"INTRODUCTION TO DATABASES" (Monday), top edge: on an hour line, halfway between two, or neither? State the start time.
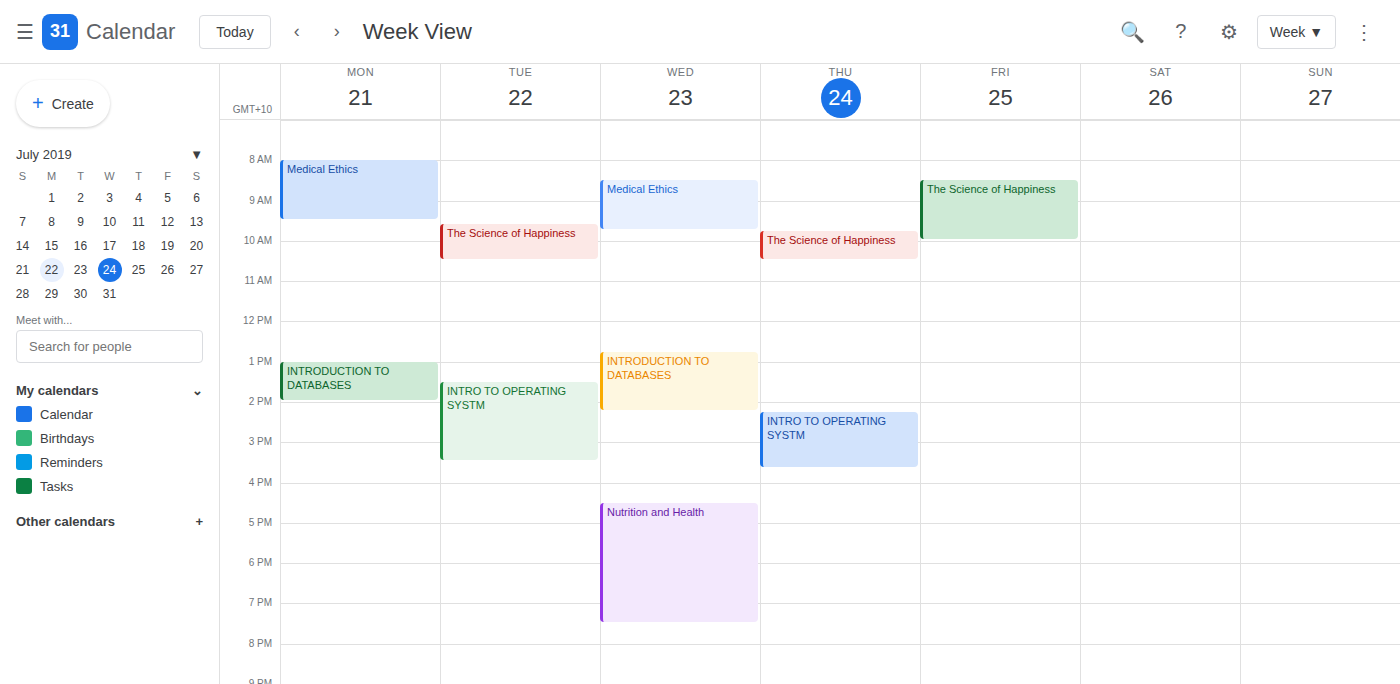
1:00 PM -- exactly on the 1 PM line.